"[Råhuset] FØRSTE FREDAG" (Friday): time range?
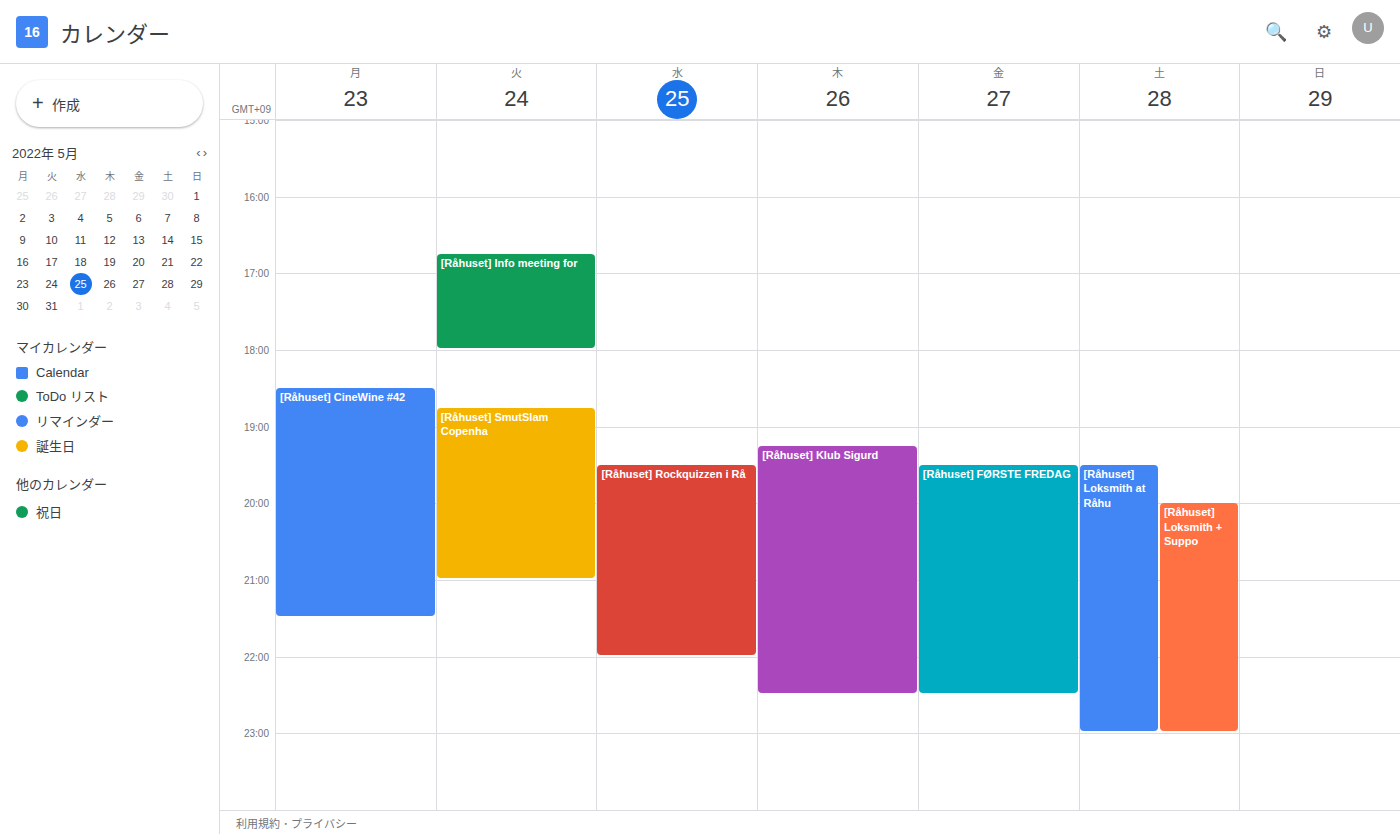
7:30 PM to 10:30 PM